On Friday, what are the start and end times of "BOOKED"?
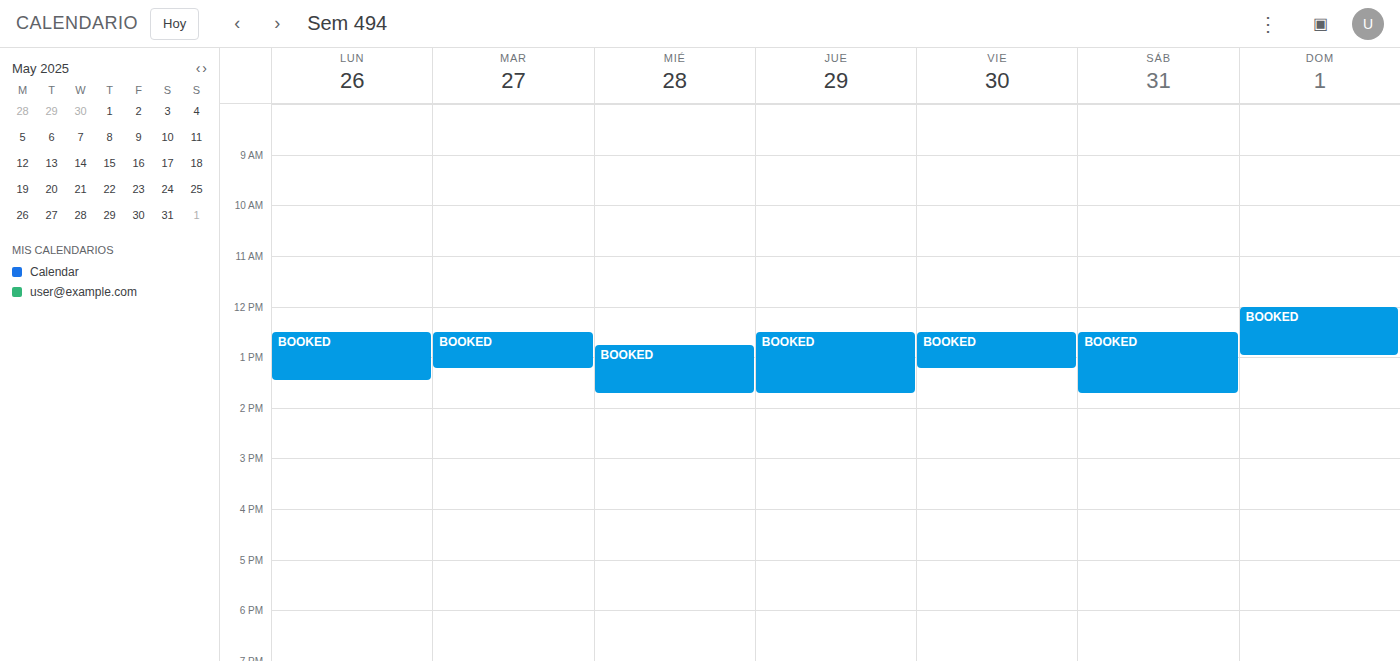
12:30 PM to 1:15 PM